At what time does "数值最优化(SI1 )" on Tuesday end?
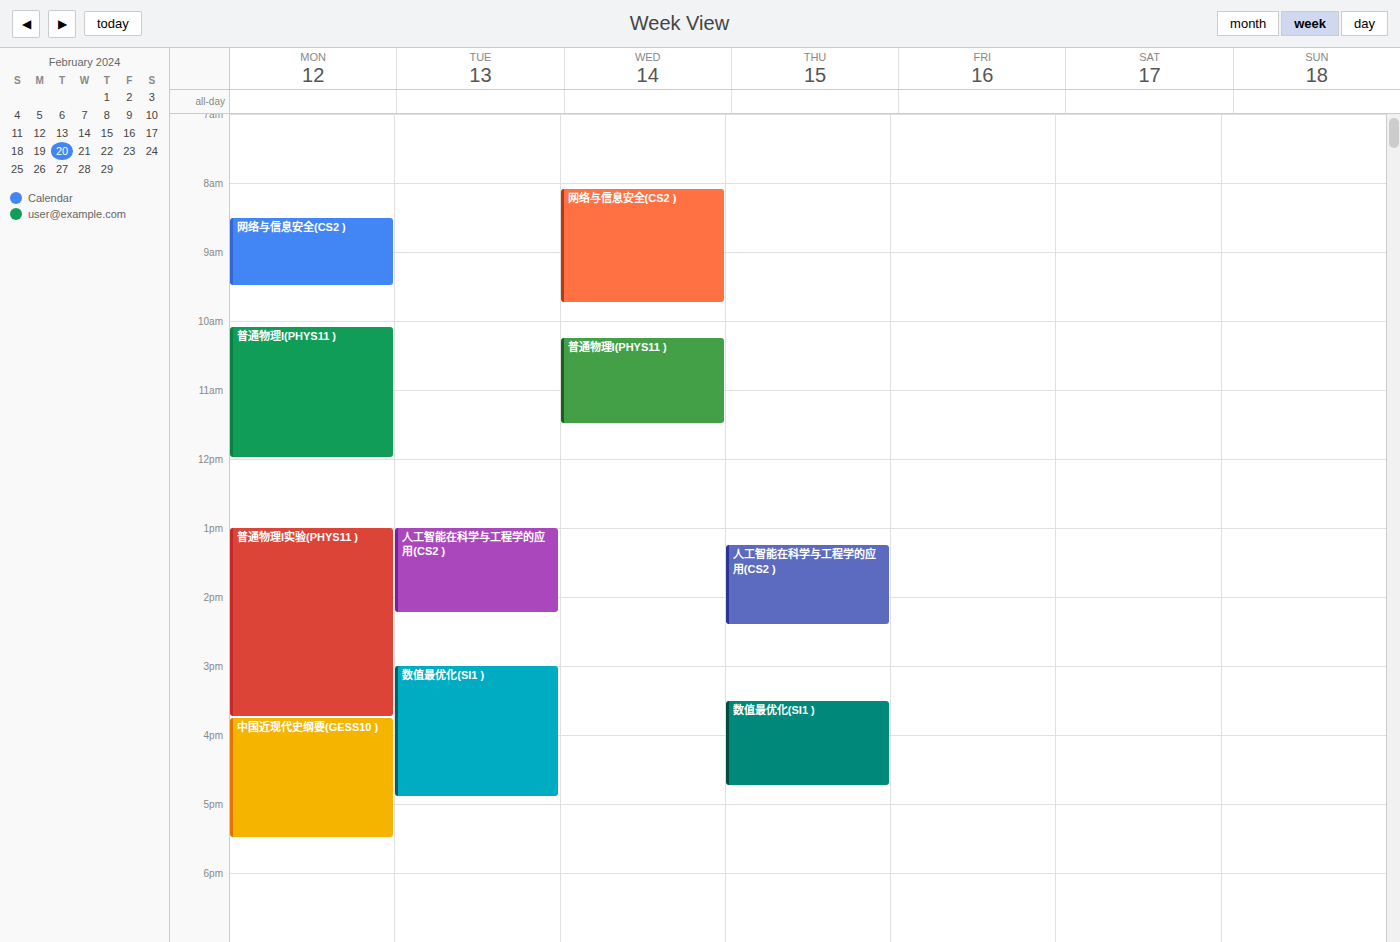
4:55 PM